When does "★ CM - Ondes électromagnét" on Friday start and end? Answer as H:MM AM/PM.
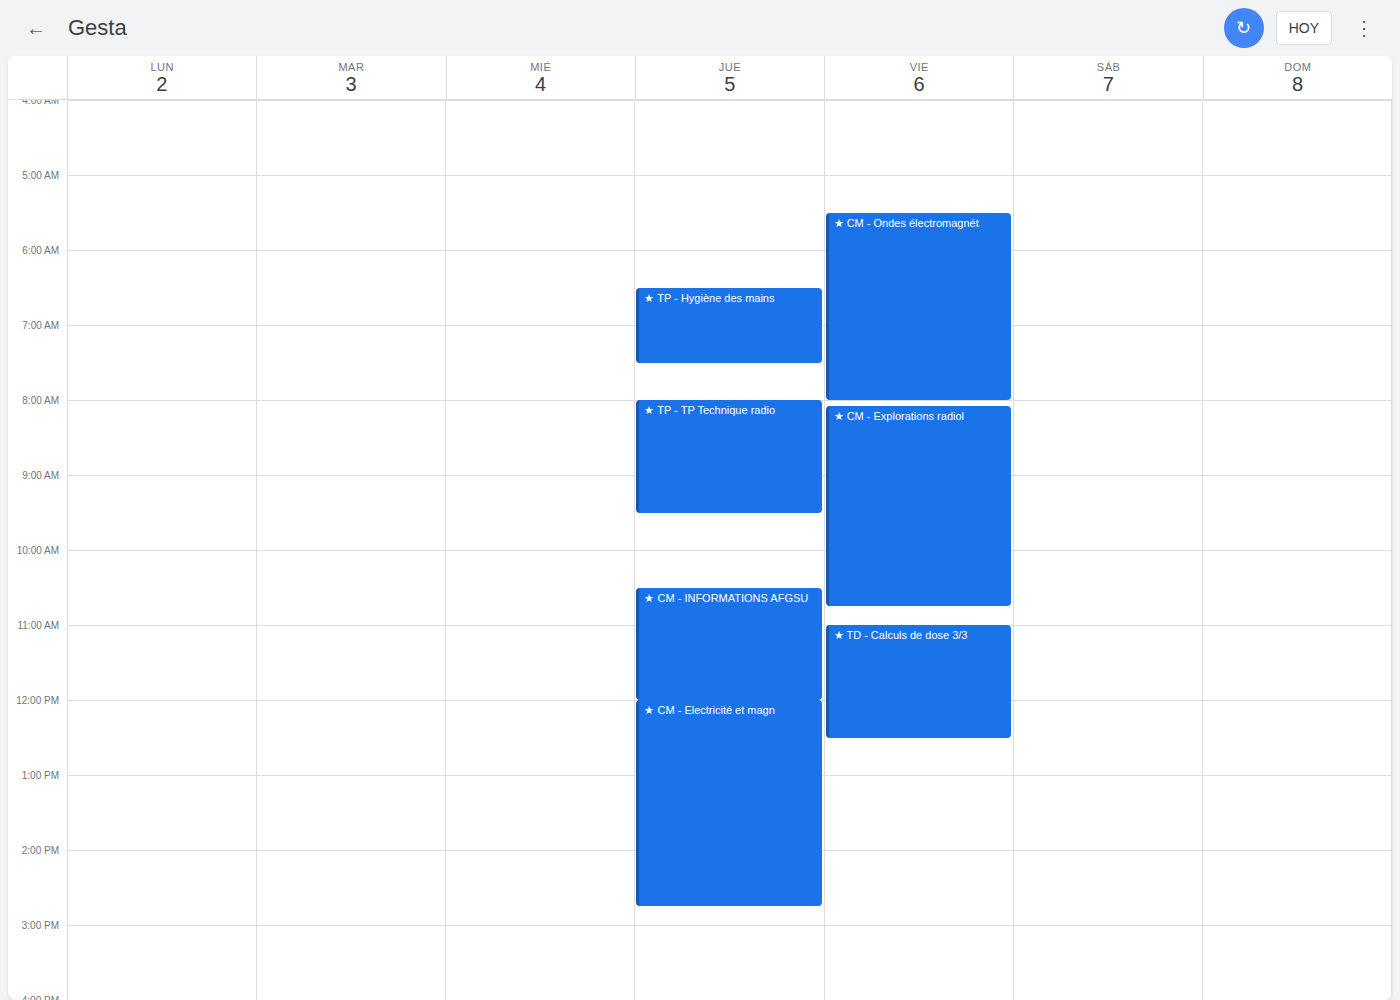
5:30 AM to 8:00 AM